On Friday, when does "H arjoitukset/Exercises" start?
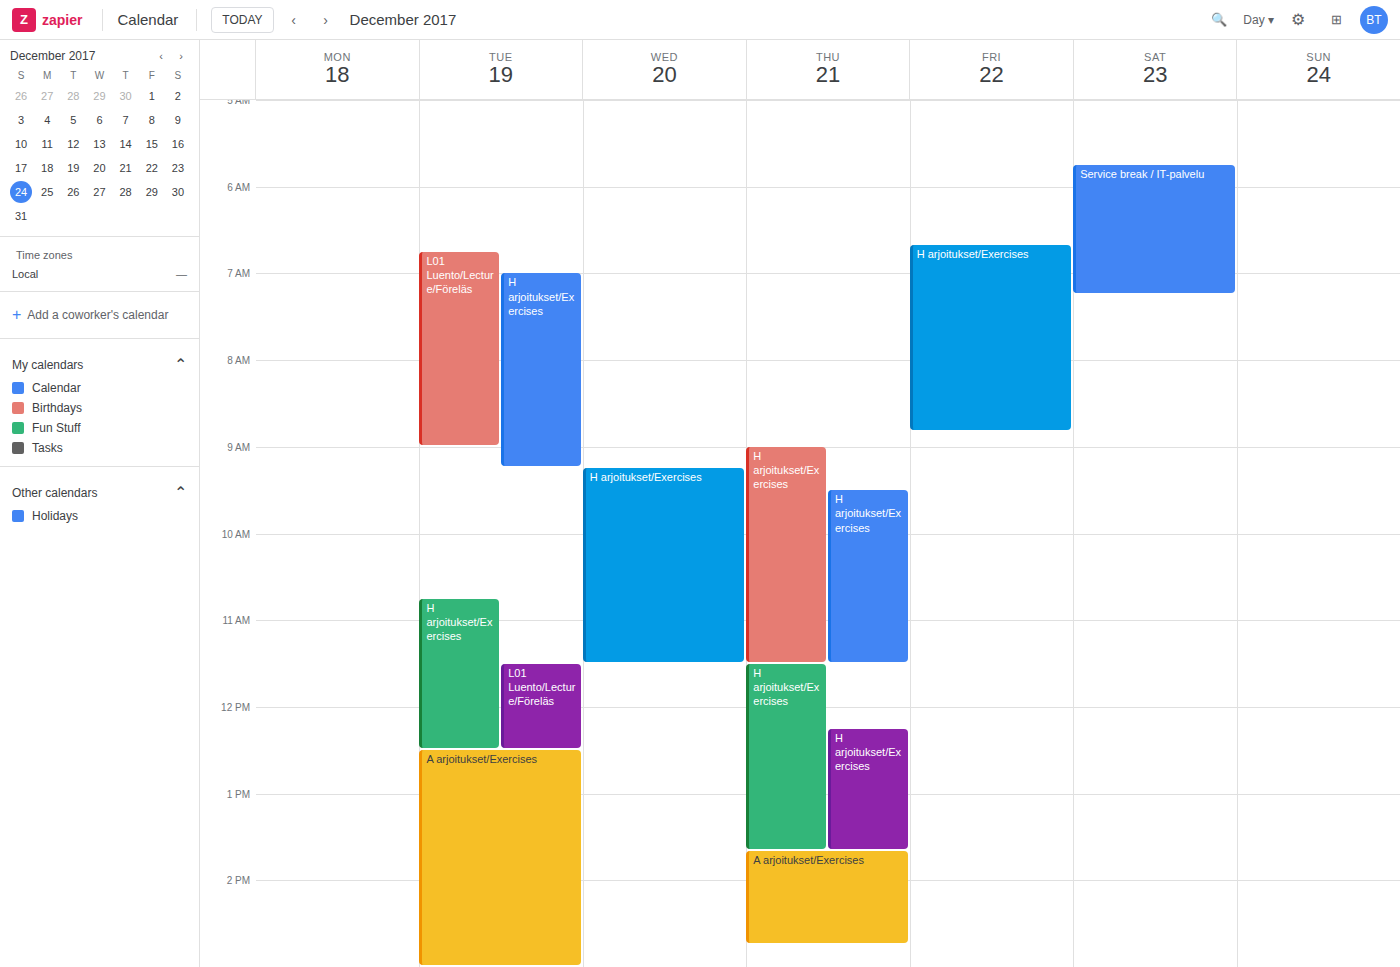
6:40 AM